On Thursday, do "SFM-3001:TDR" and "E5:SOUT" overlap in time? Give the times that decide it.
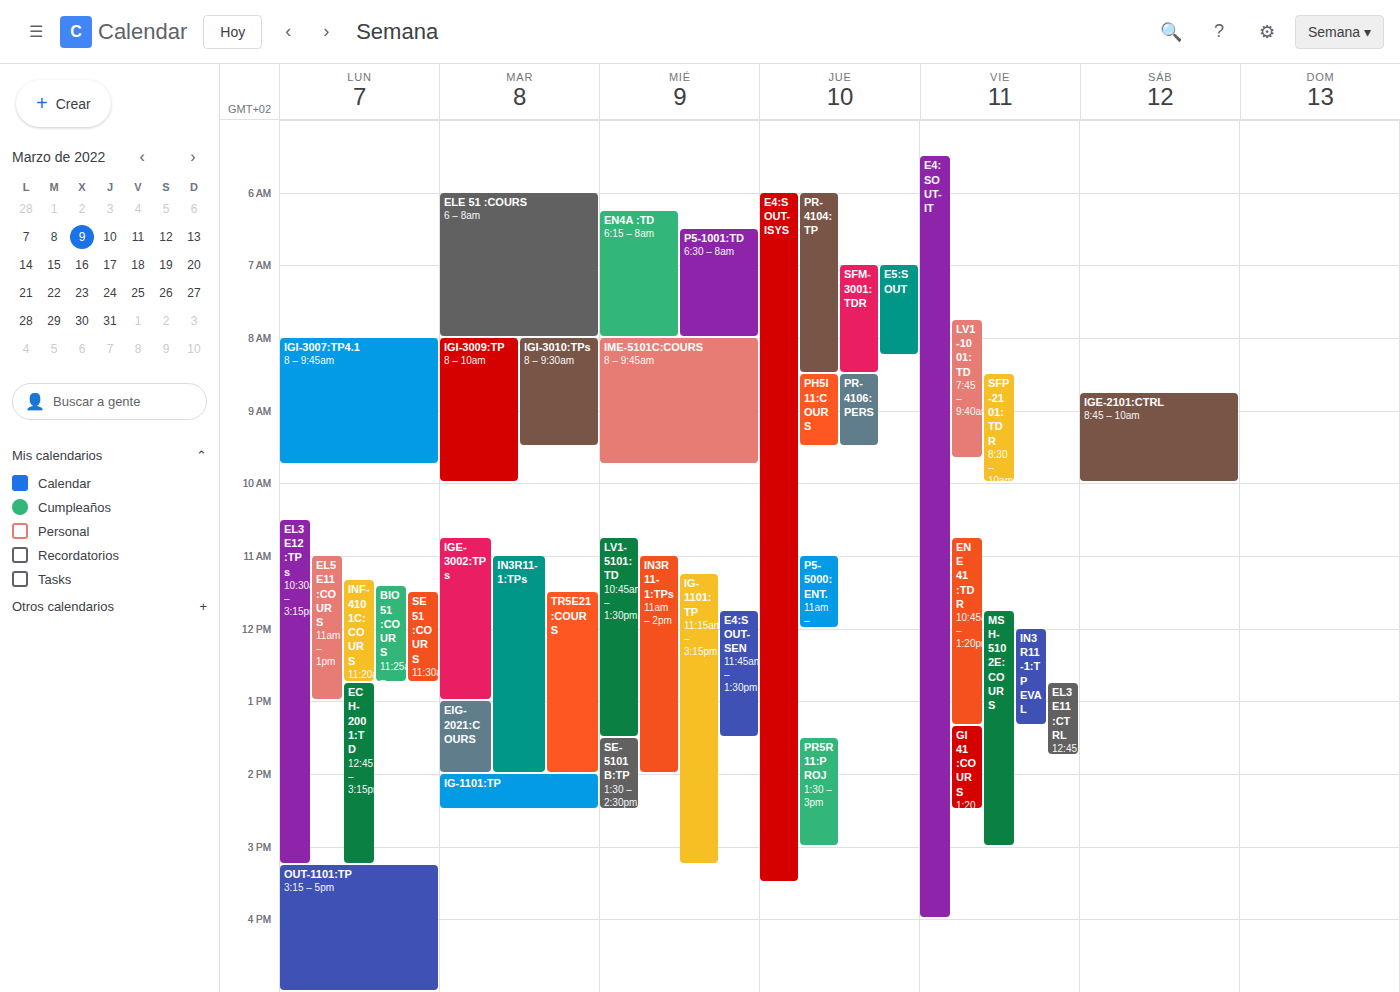
"SFM-3001:TDR" starts at 7:00 AM, before "E5:SOUT" ends at 8:15 AM -- they overlap.